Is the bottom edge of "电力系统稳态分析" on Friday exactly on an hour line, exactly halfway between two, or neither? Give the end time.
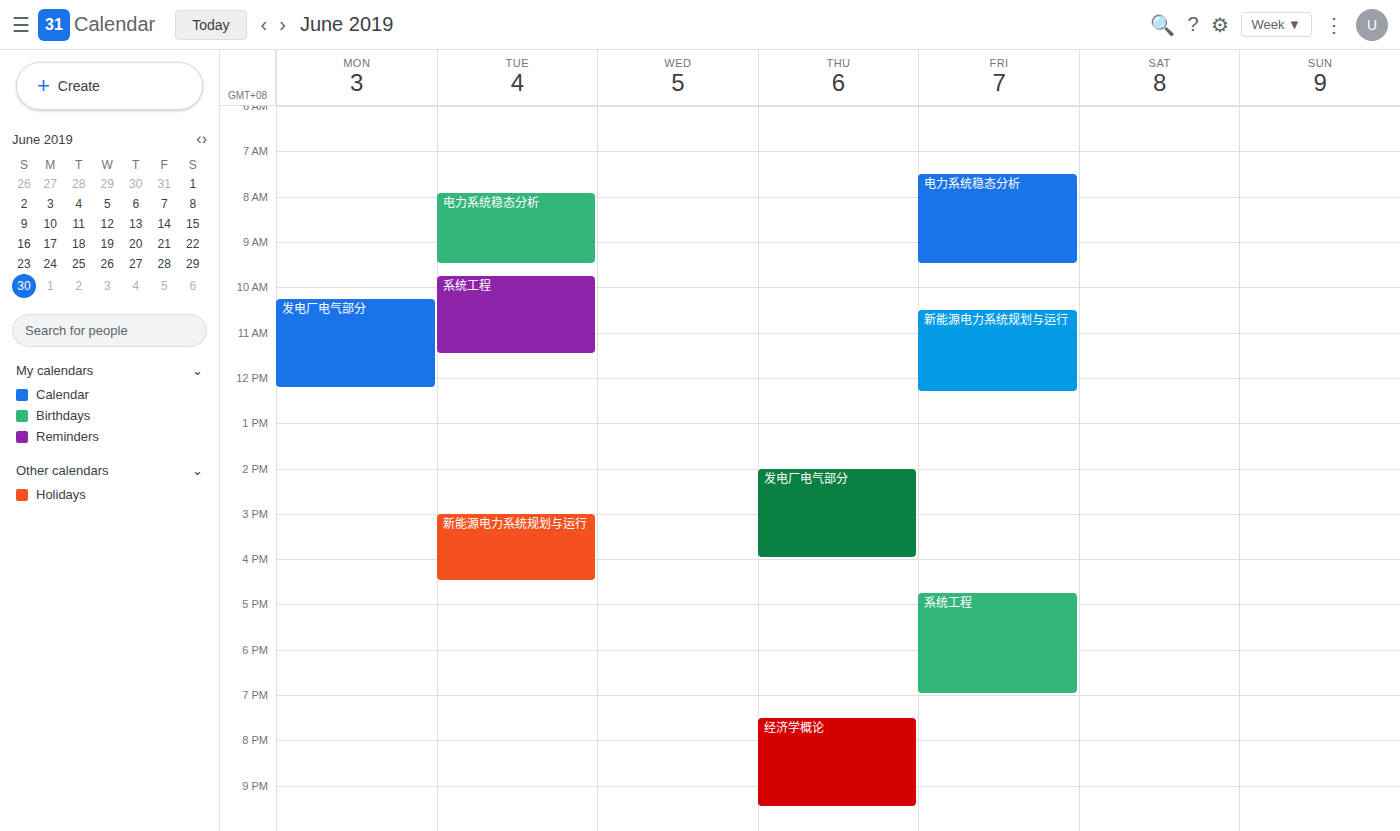
9:30 AM -- halfway between the 9 AM and 10 AM lines.